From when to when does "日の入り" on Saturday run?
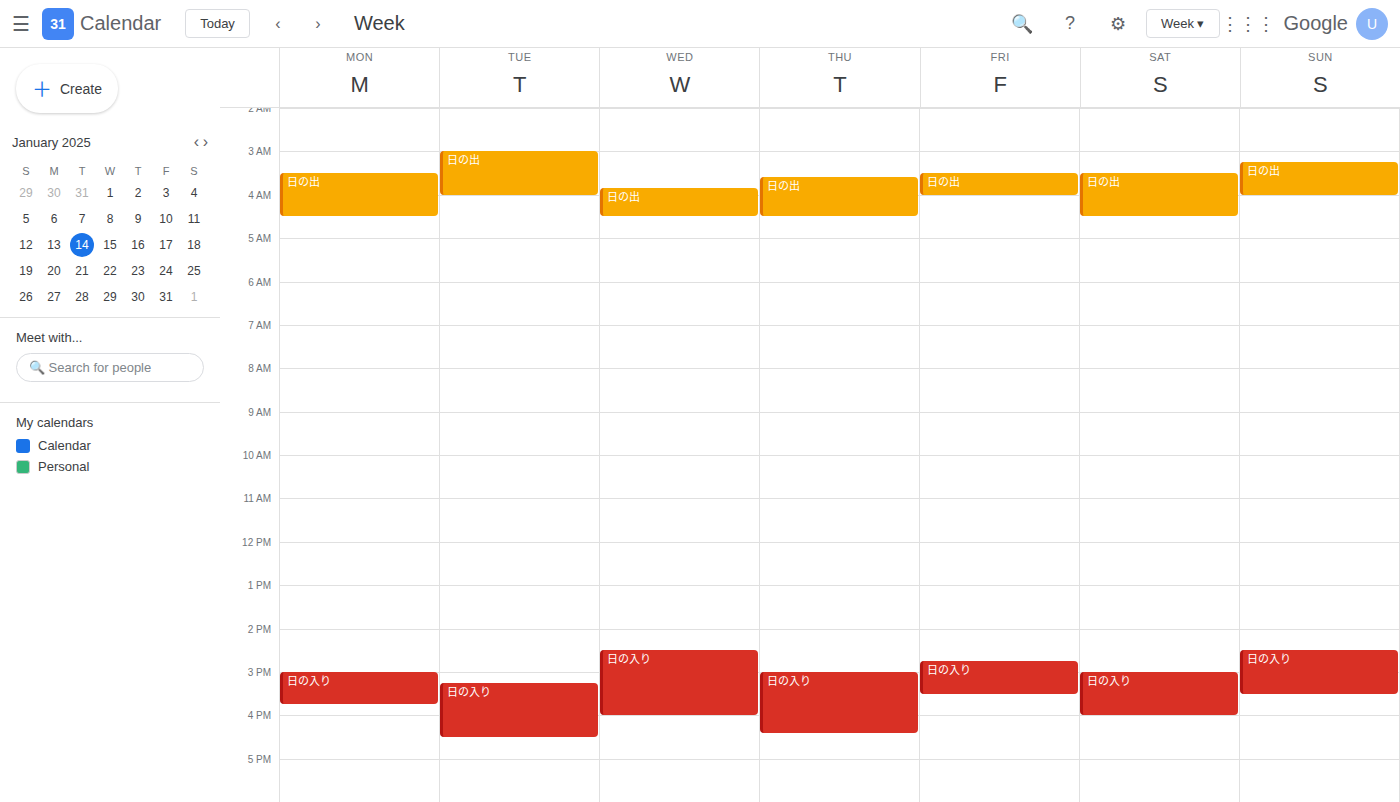
3:00 PM to 4:00 PM